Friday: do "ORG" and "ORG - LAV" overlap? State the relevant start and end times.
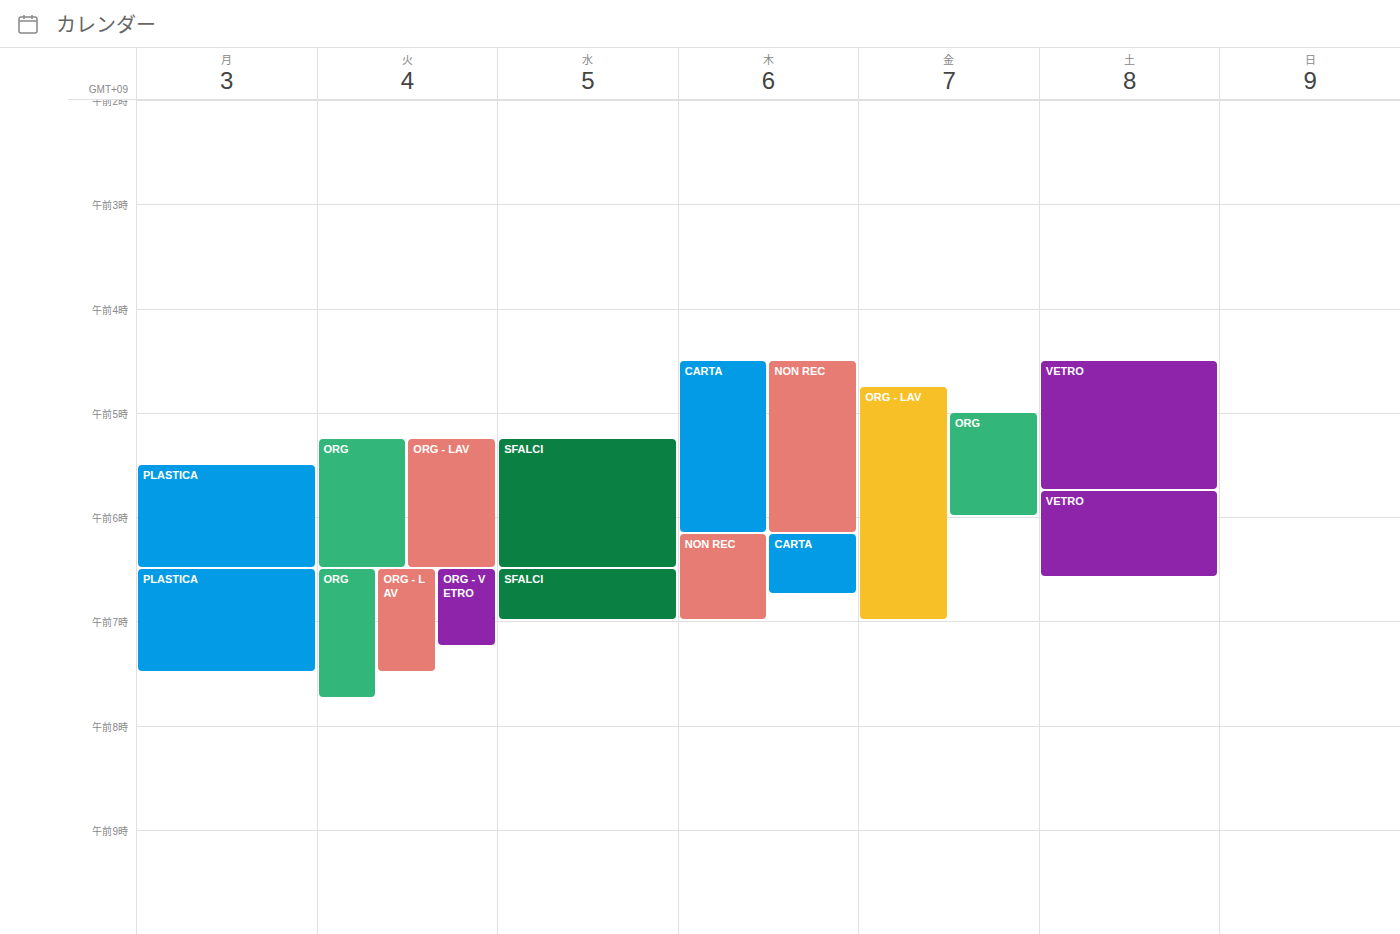
"ORG" runs 5:00 AM to 6:00 AM, inside "ORG - LAV" -- they overlap.